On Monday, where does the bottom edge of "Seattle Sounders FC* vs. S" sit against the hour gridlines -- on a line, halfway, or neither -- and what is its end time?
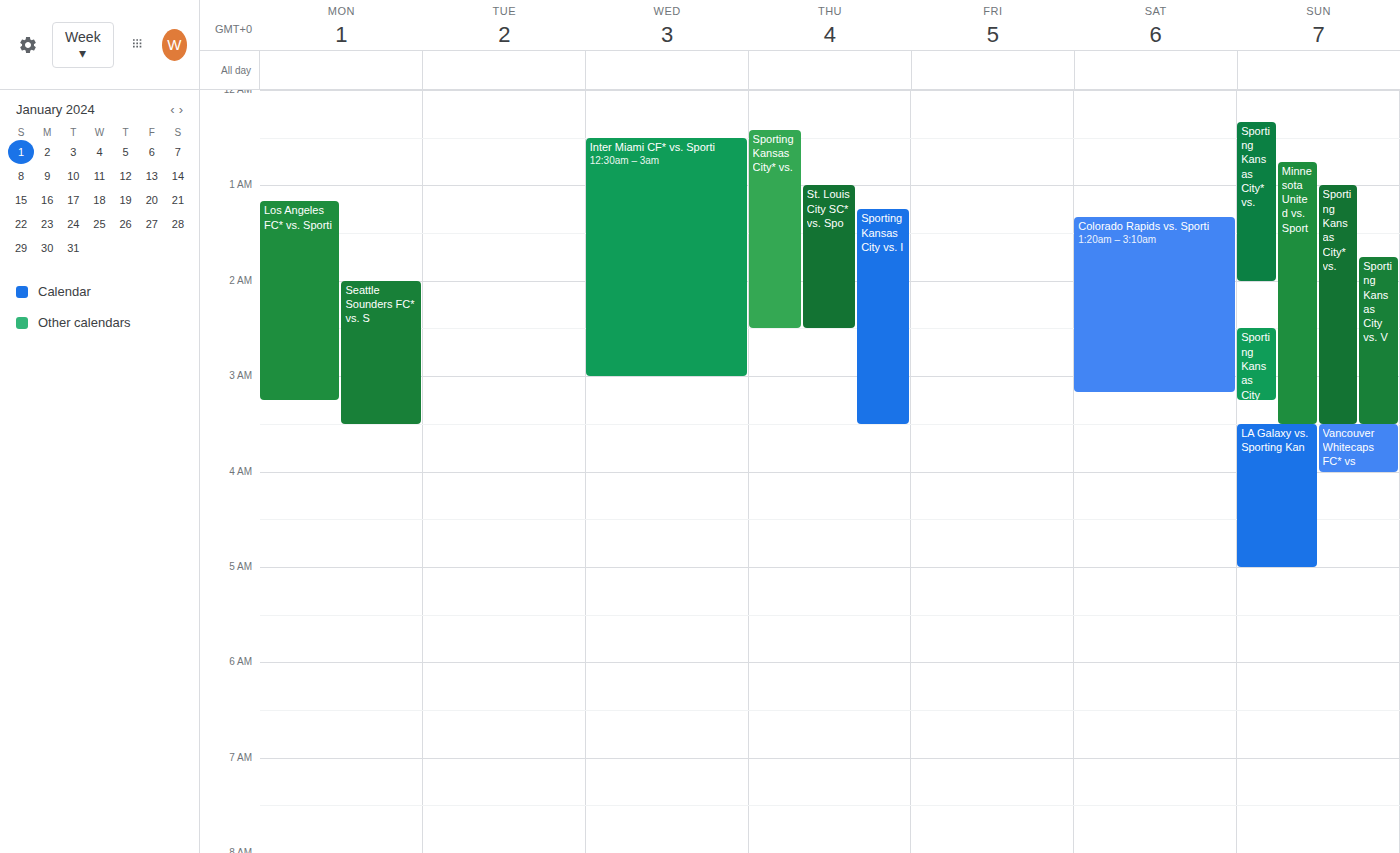
03:30 -- halfway between the 03:00 and 04:00 lines.